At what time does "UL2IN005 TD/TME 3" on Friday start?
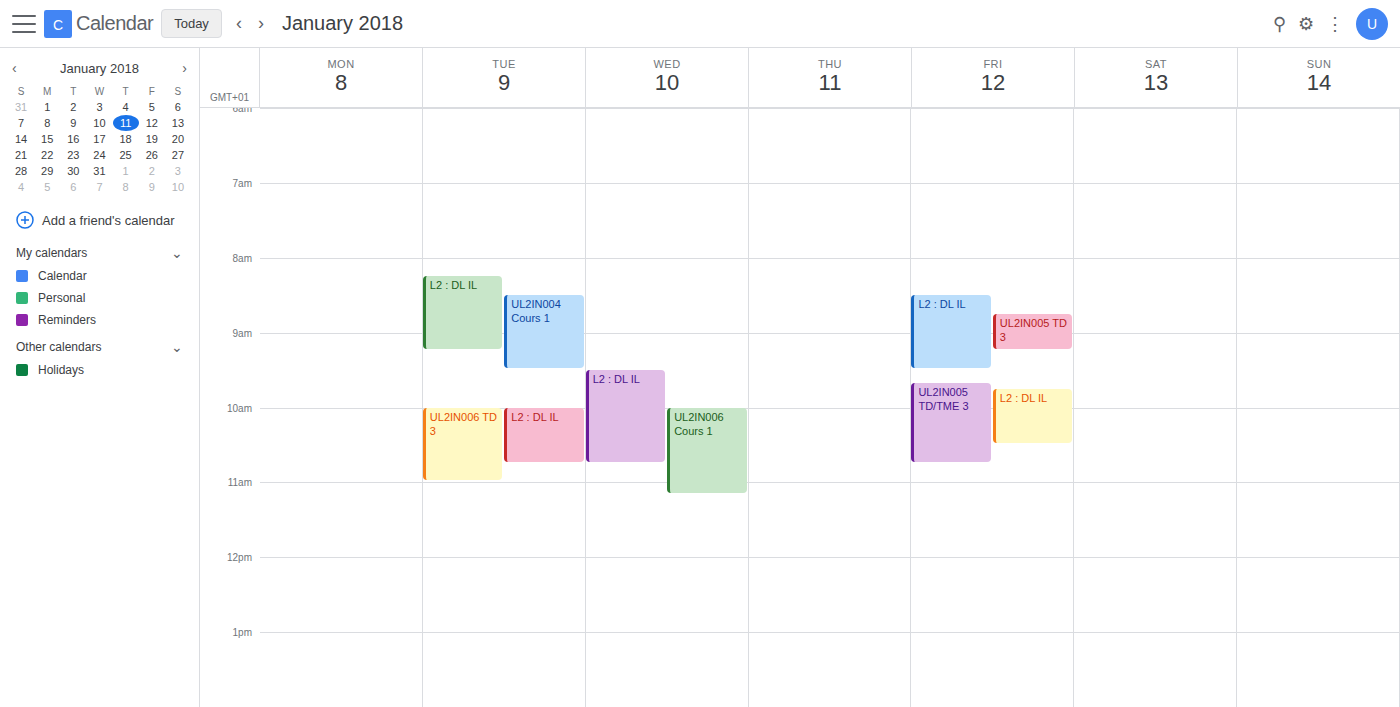
9:40 AM